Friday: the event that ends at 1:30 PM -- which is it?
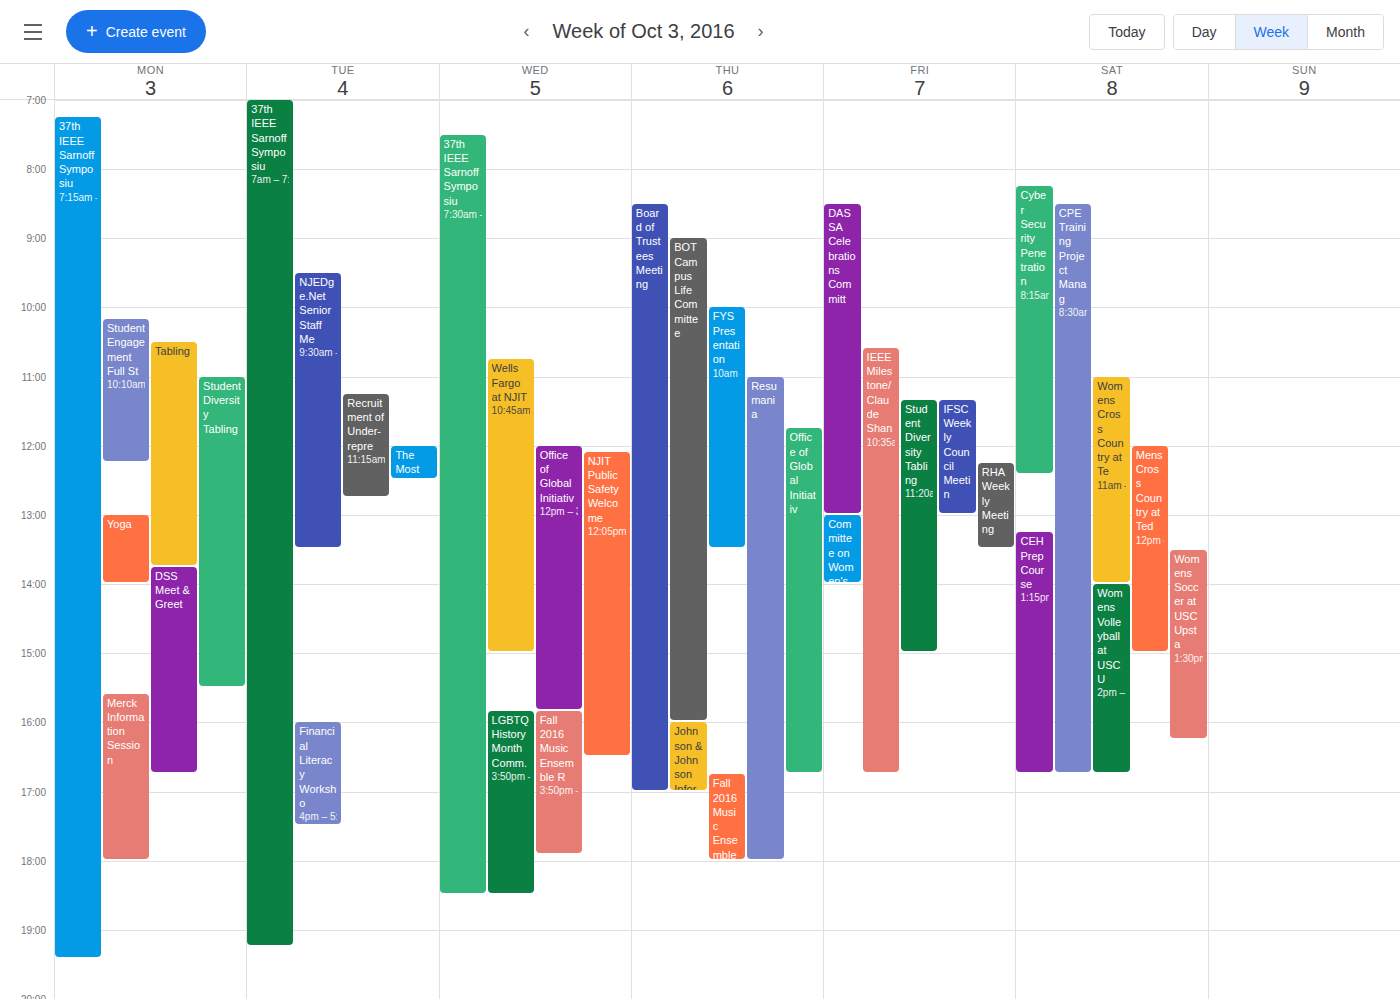
"RHA Weekly Meeting"